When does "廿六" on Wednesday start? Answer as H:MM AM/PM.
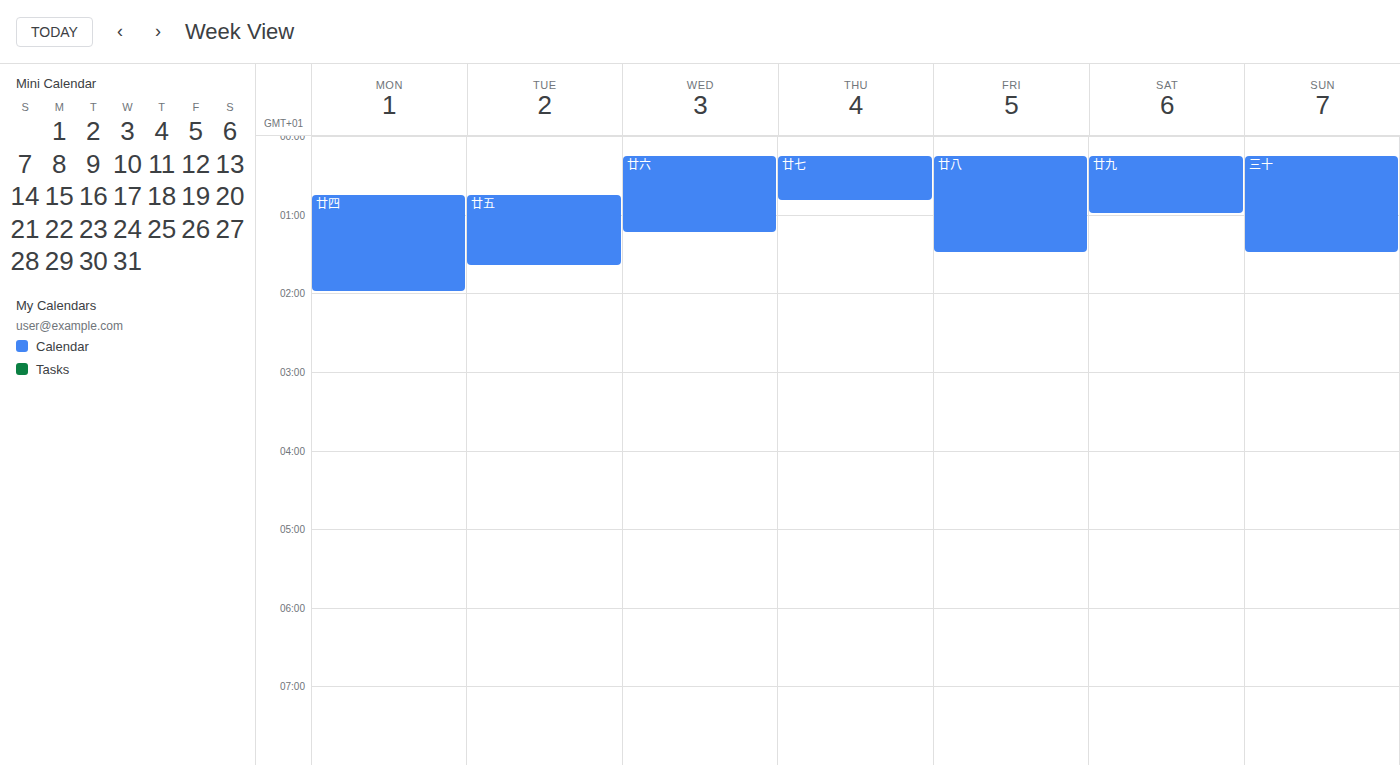
12:15 AM